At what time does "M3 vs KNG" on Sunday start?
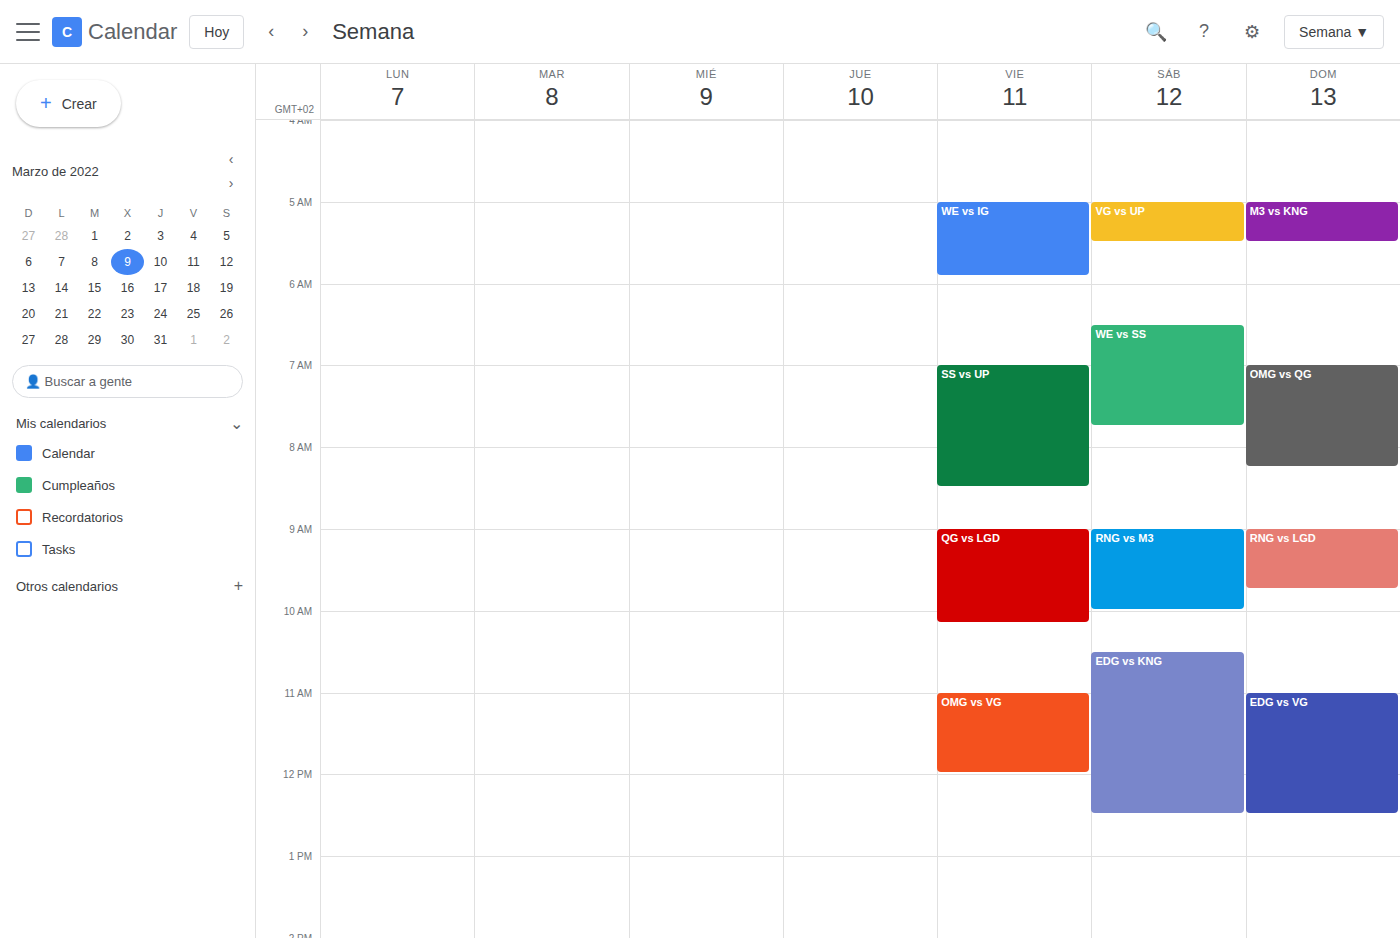
05:00